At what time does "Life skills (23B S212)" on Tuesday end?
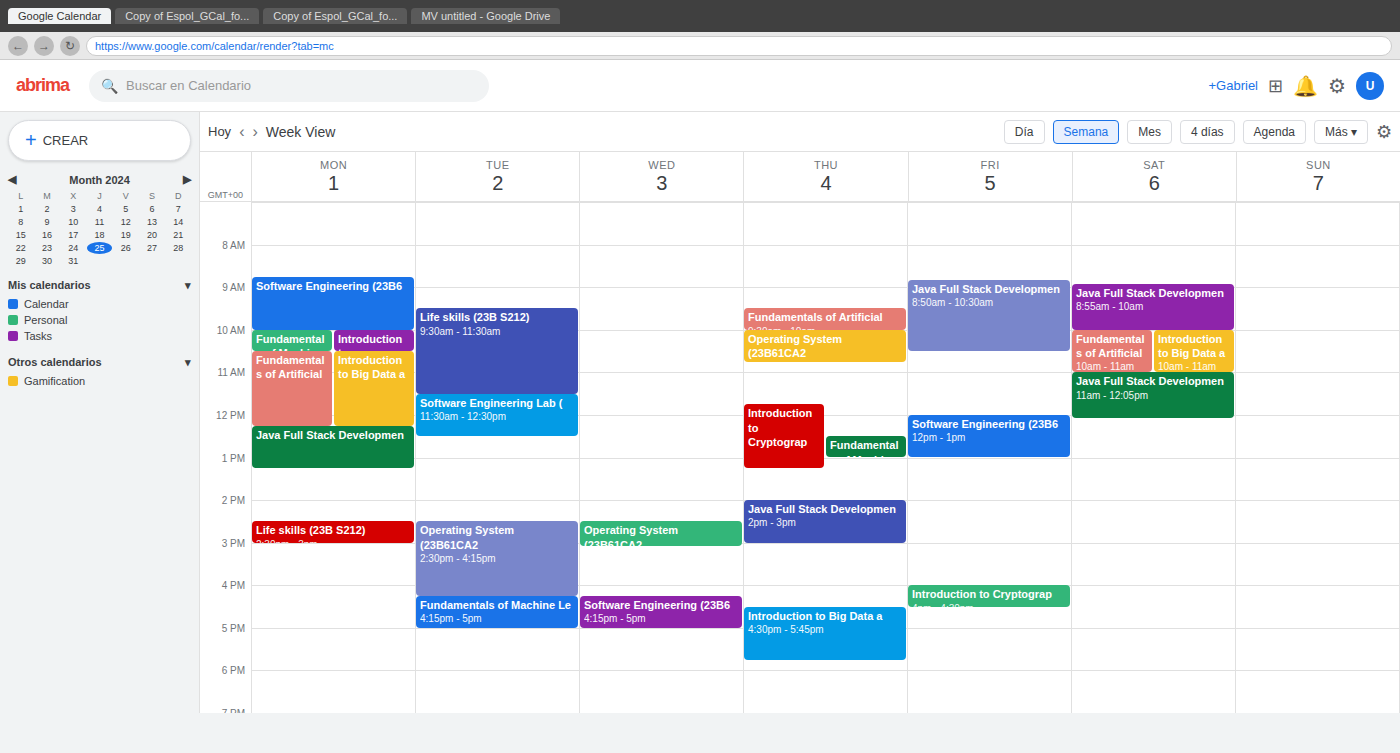
11:30 AM